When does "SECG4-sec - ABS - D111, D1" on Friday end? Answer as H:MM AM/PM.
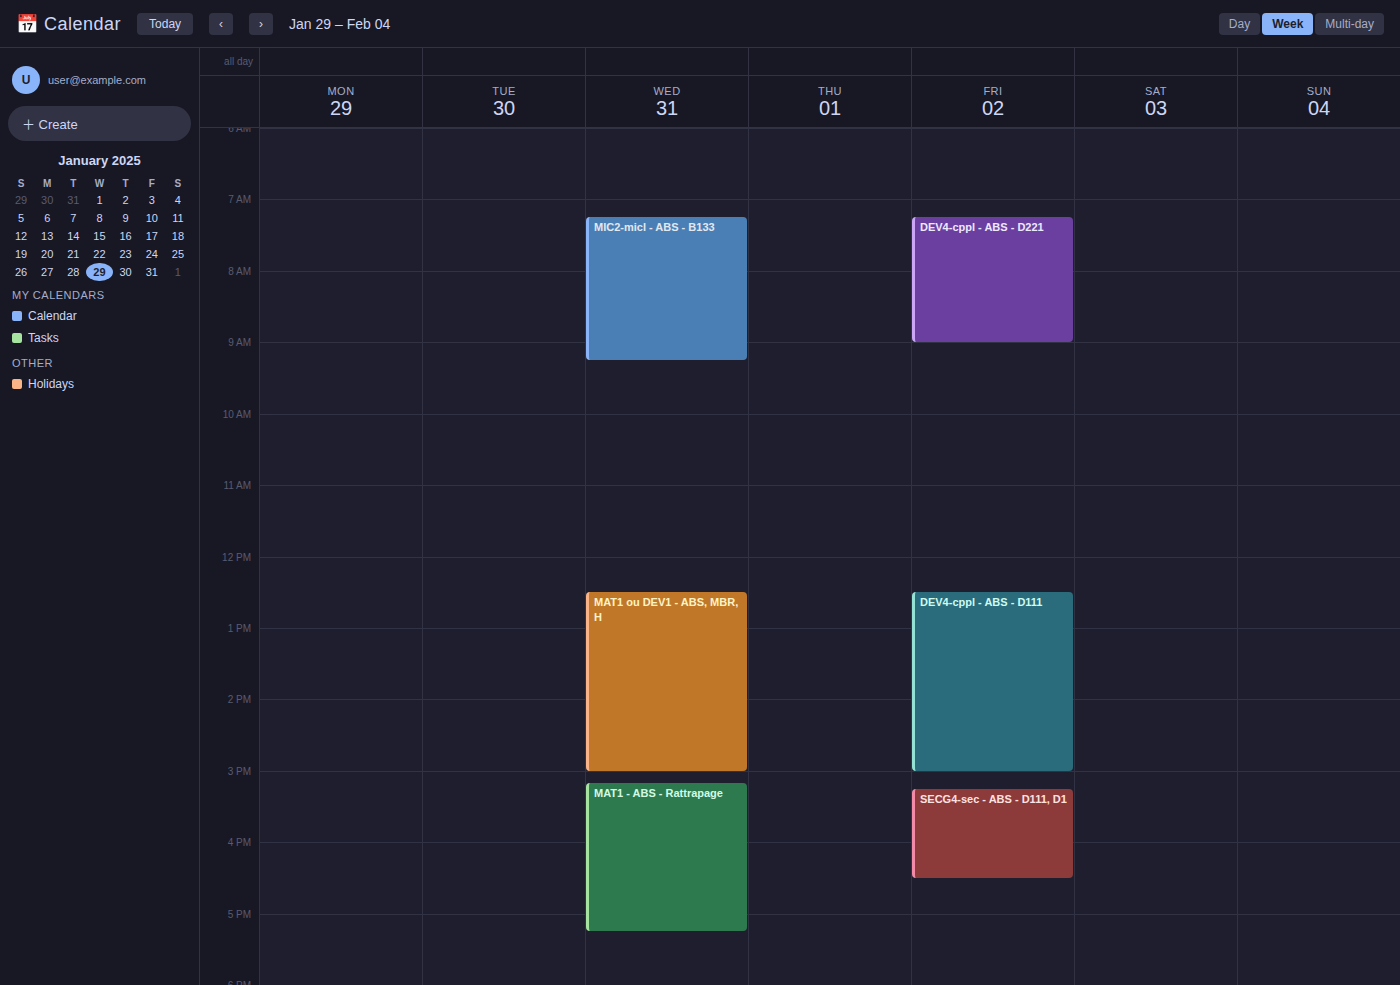
4:30 PM